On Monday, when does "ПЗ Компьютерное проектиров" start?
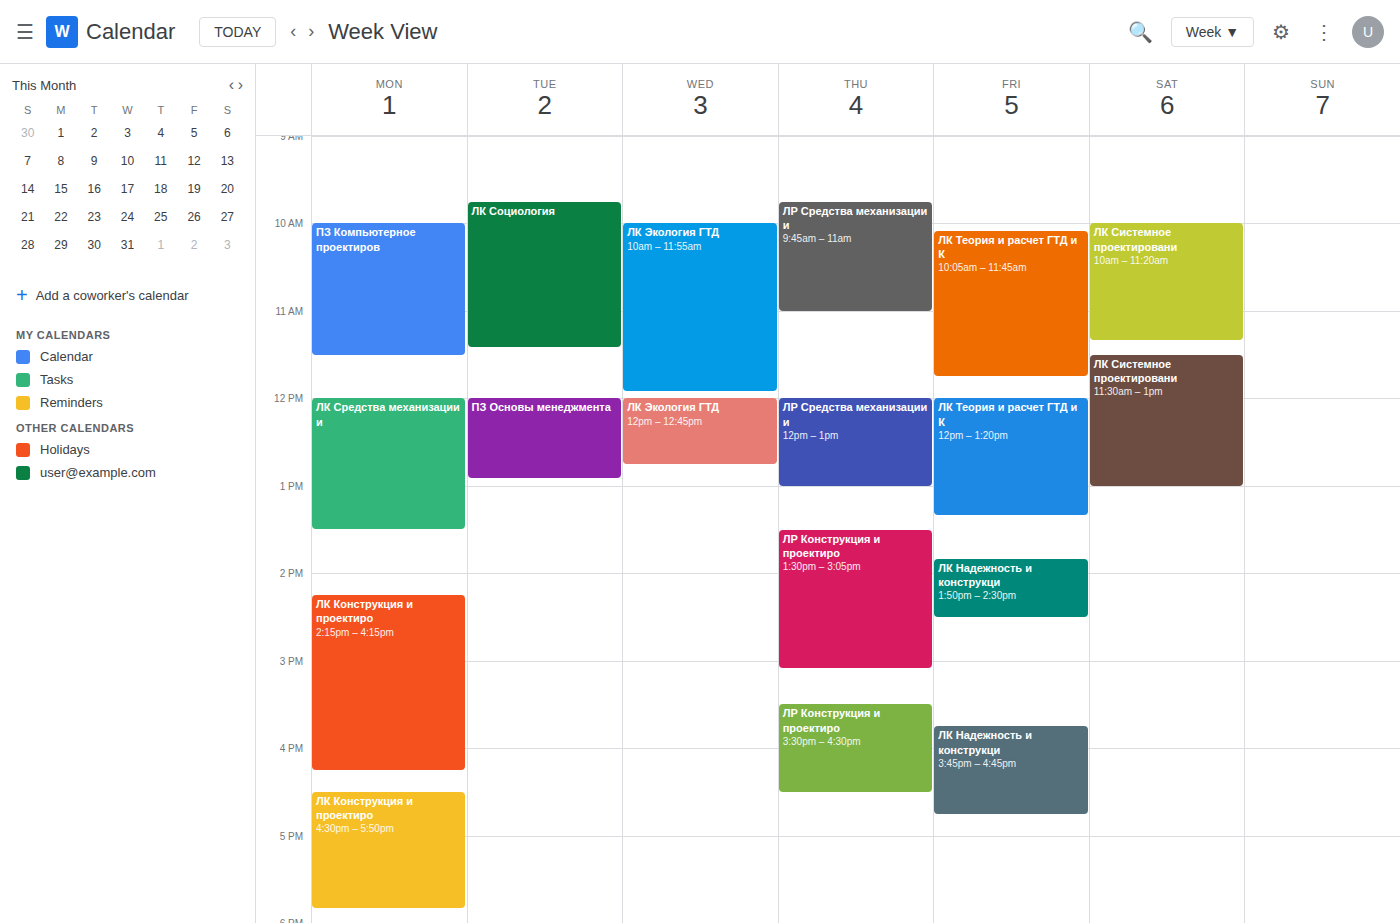
10:00 AM